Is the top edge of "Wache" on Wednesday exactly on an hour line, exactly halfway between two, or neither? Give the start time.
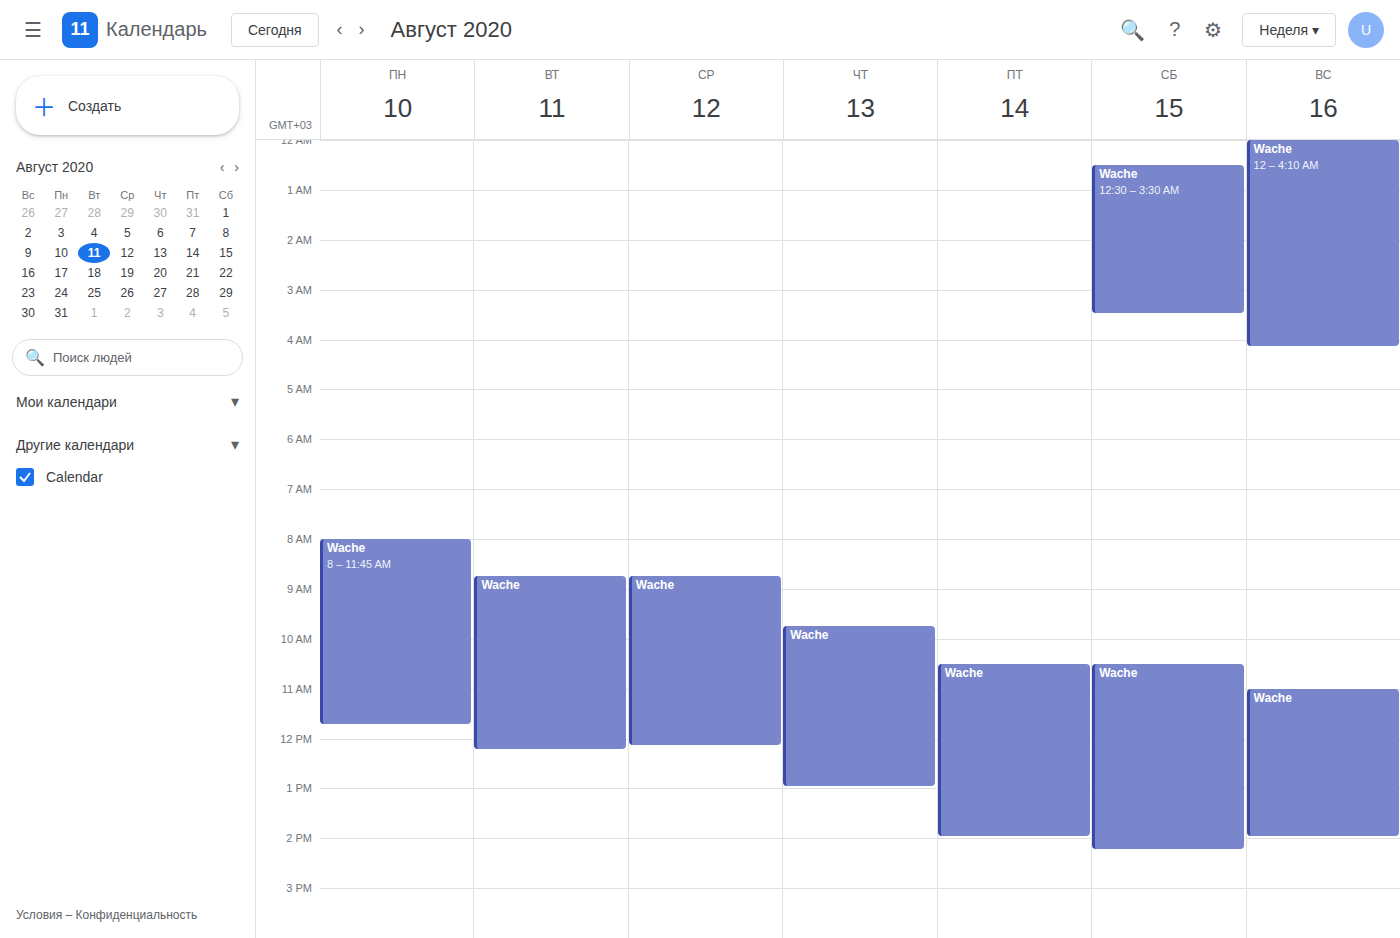
8:45 AM -- neither: three quarters of the way from the 8 AM line to the 9 AM line.